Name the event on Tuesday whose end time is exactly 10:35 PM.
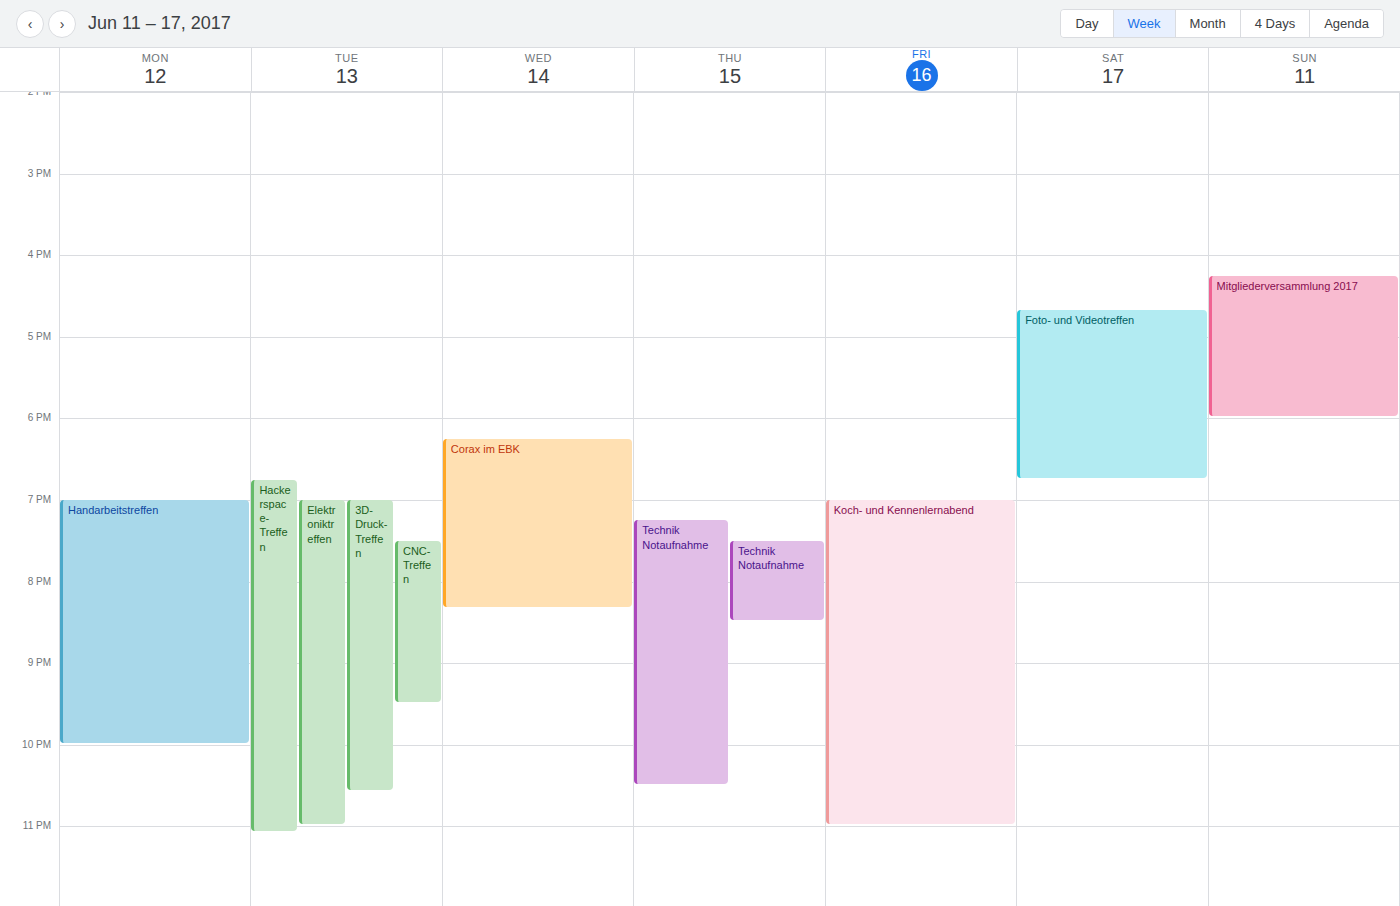
"3D-Druck-Treffen"